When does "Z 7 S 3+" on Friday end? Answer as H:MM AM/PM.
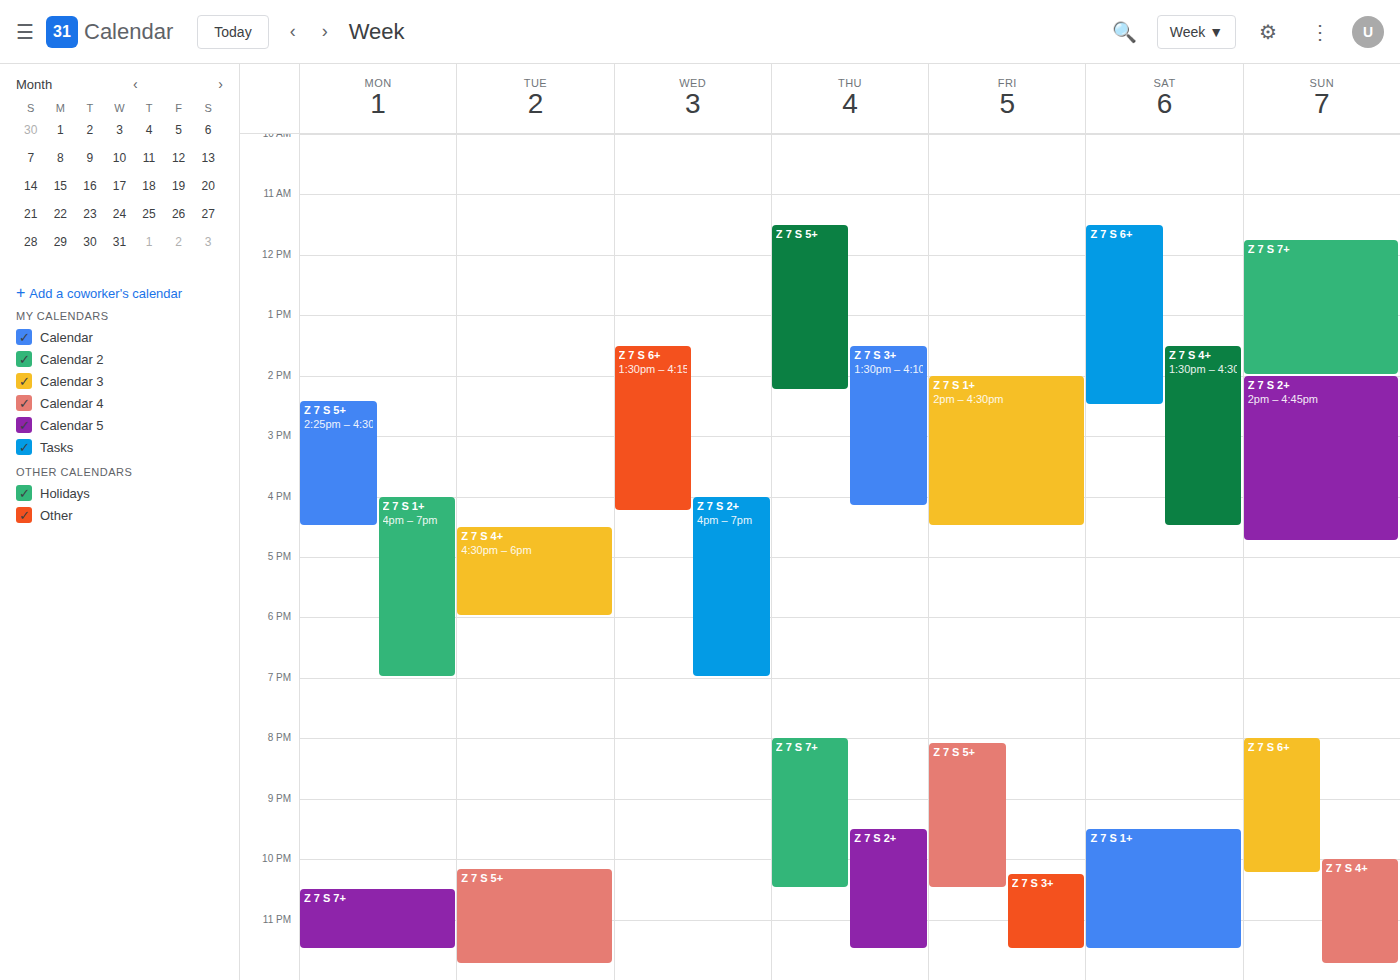
11:30 PM